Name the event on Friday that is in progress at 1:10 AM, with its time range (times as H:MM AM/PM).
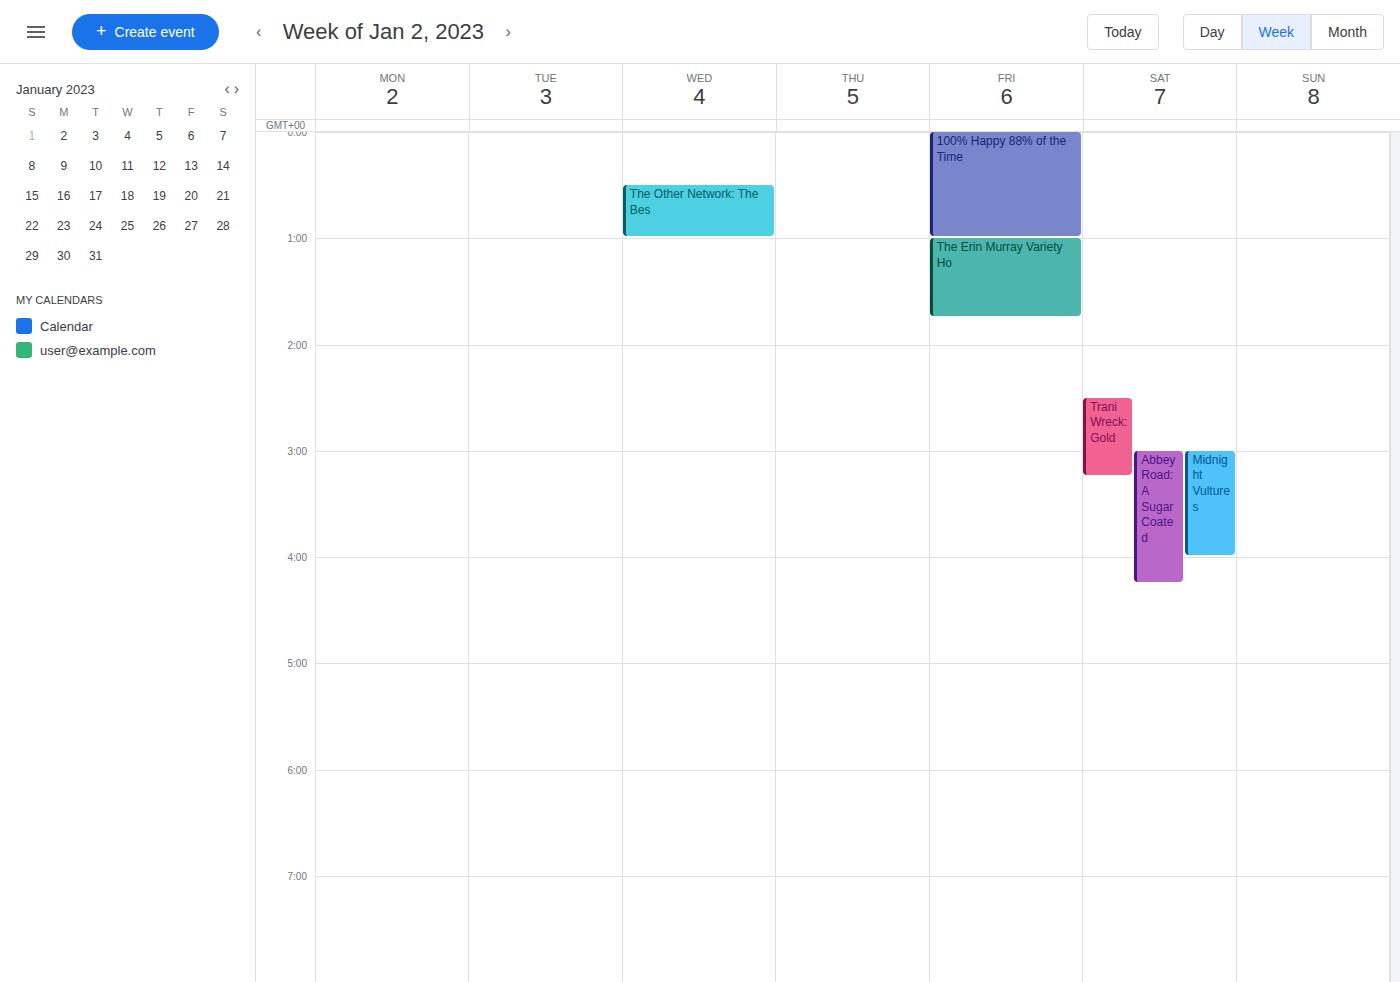
"The Erin Murray Variety Ho", 1:00 AM to 1:45 AM